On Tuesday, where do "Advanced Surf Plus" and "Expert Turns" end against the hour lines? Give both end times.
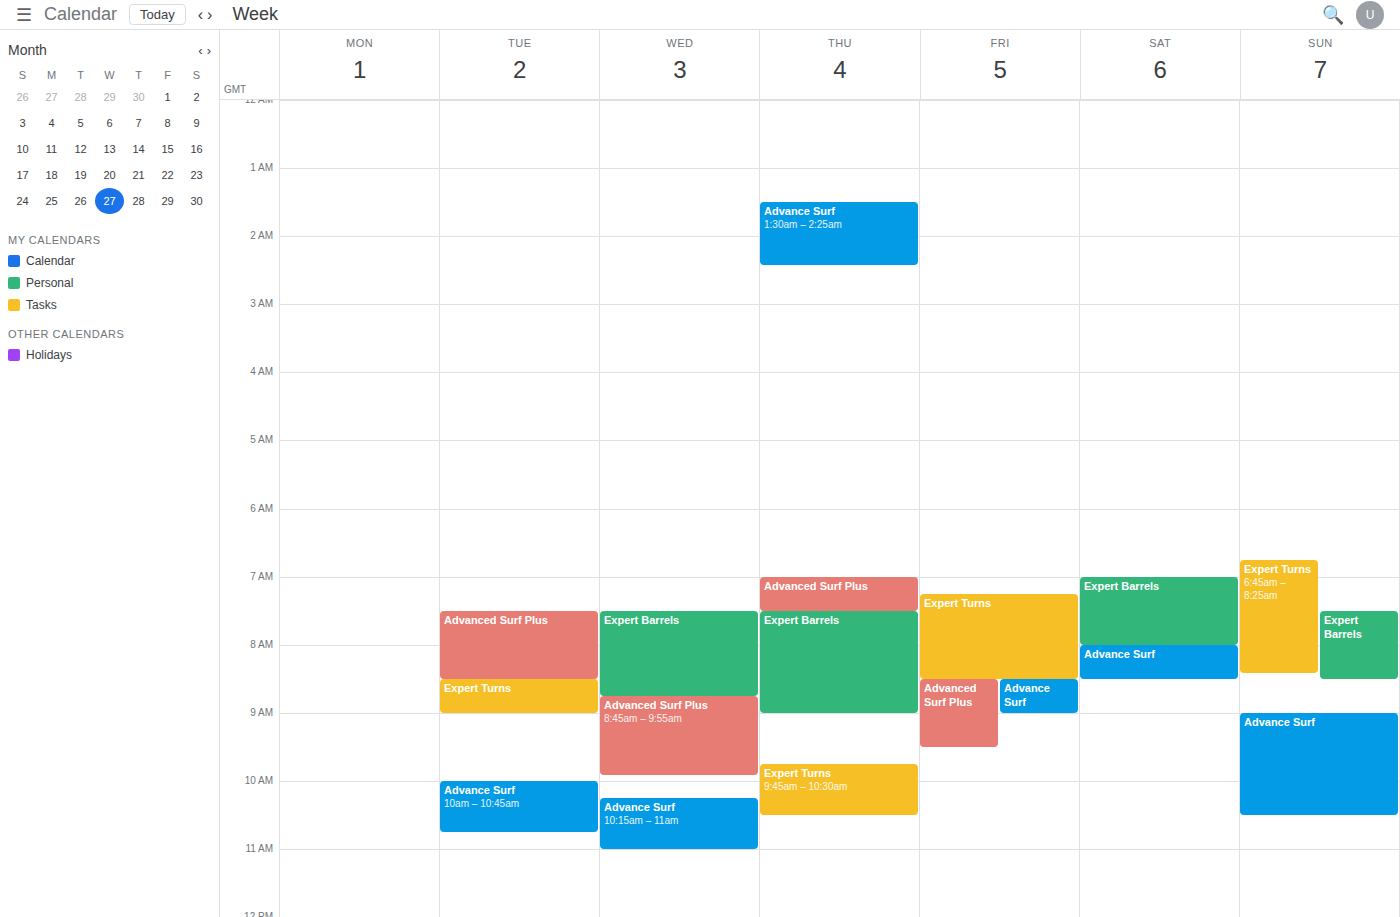
"Advanced Surf Plus": 8:30 AM, halfway between the 8 AM and 9 AM lines. "Expert Turns": 9:00 AM, exactly on the 9 AM line.